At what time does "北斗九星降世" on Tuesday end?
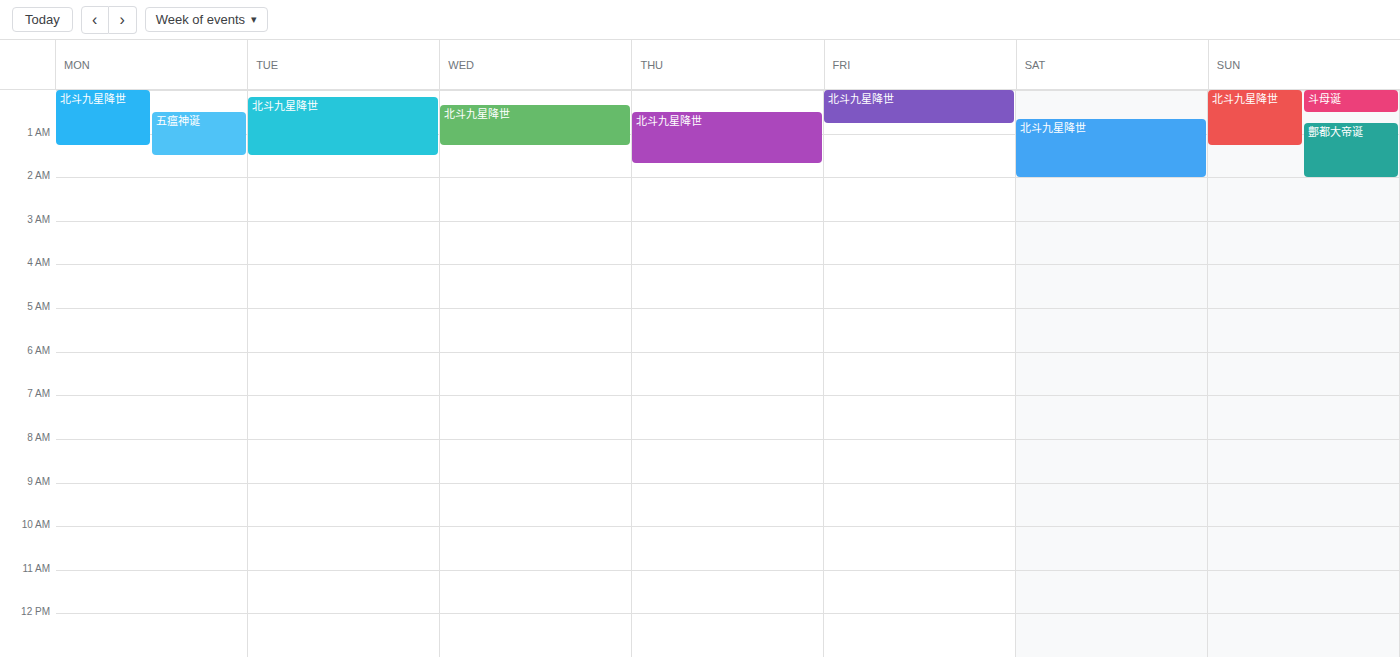
1:30 AM